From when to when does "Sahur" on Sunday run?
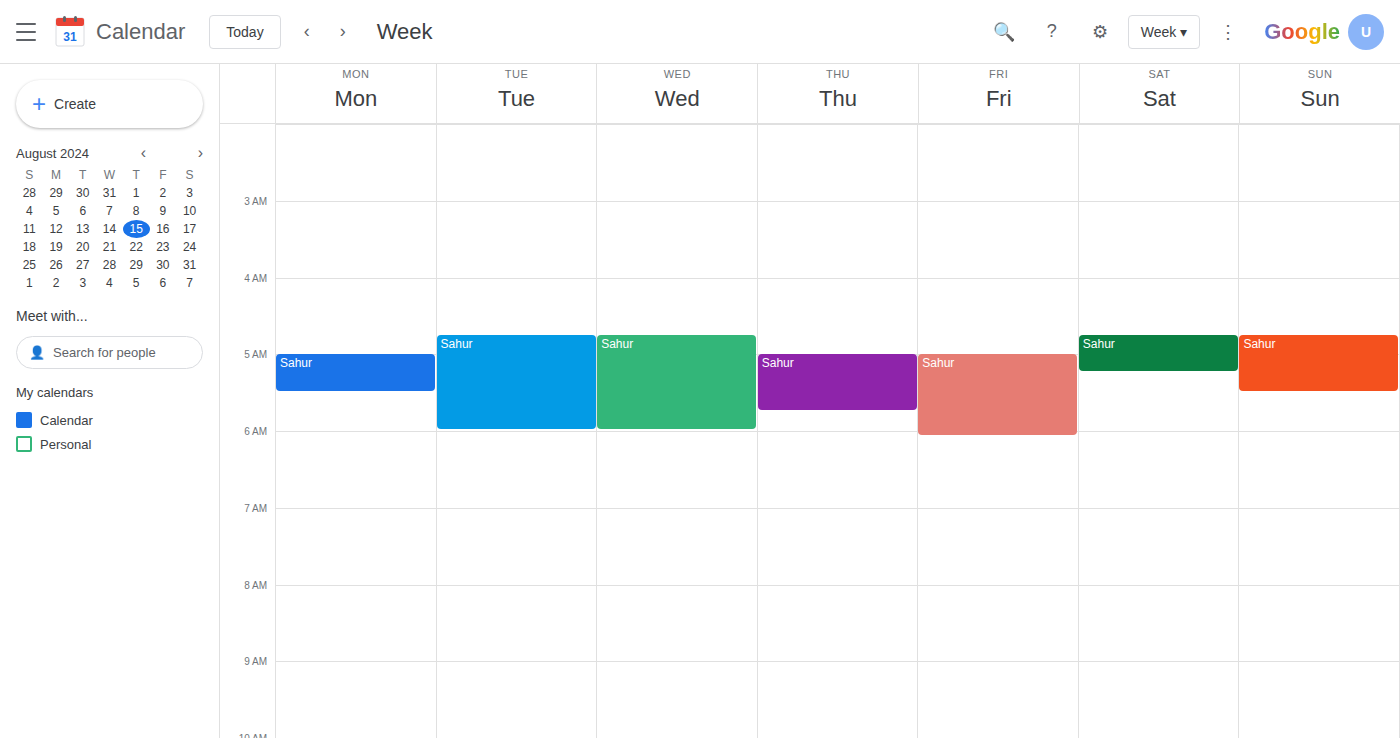
4:45 AM to 5:30 AM